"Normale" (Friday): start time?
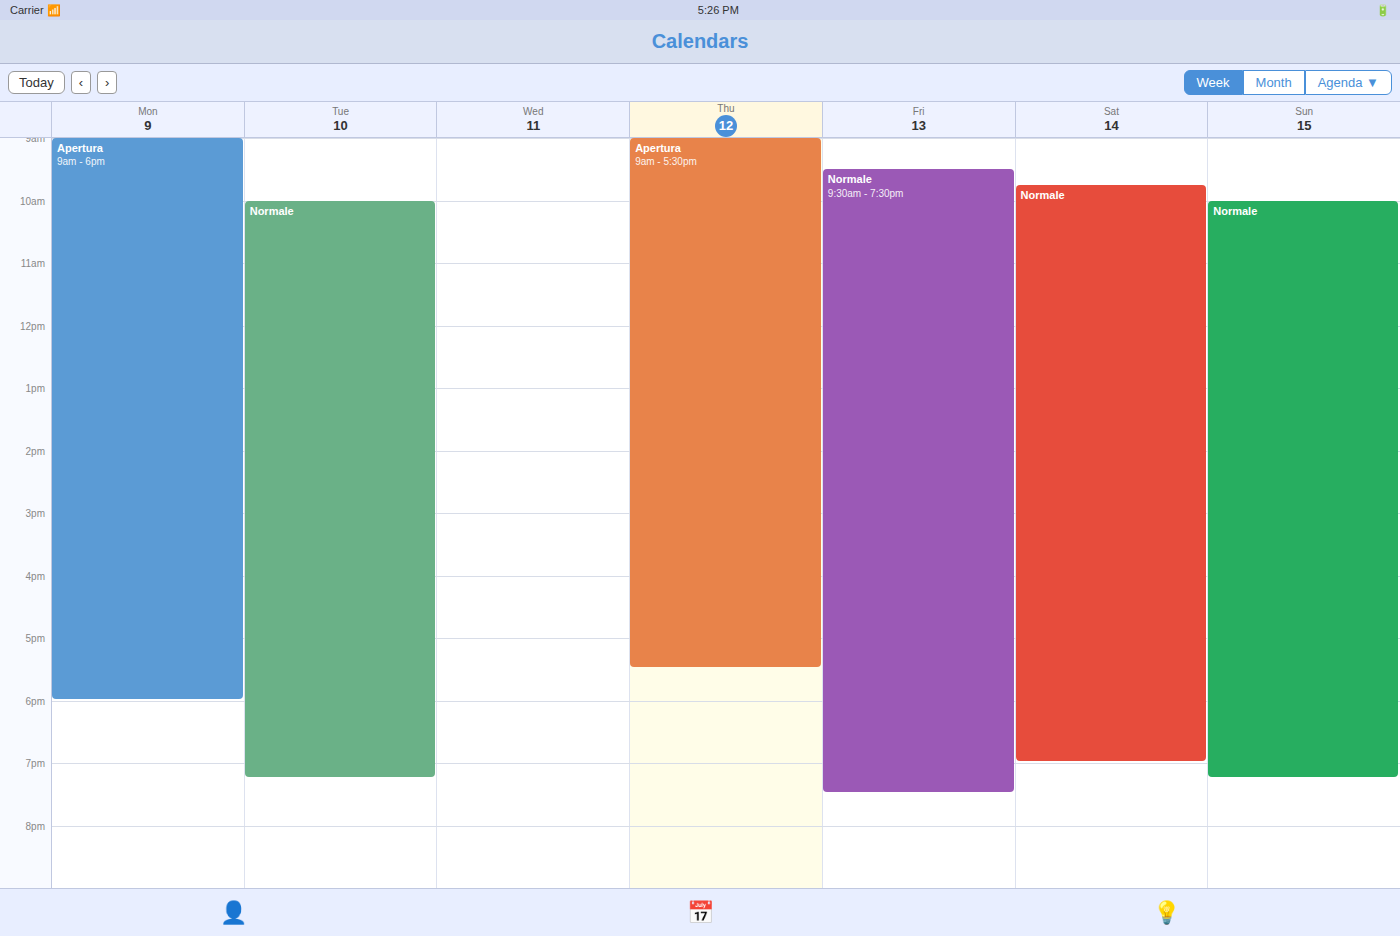
9:30 AM